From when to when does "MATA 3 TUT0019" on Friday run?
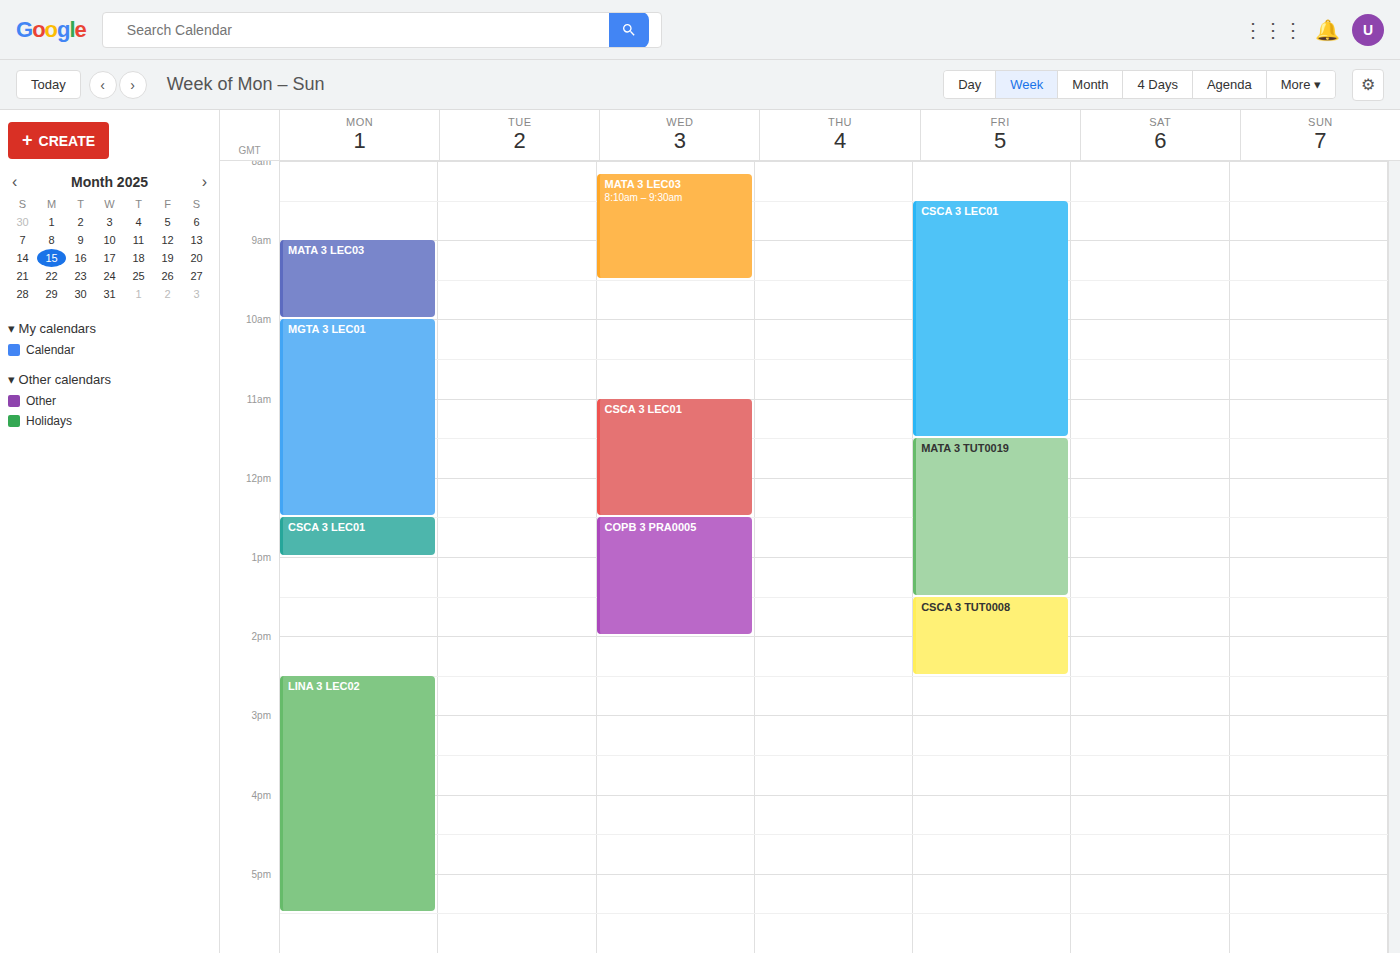
11:30 AM to 1:30 PM